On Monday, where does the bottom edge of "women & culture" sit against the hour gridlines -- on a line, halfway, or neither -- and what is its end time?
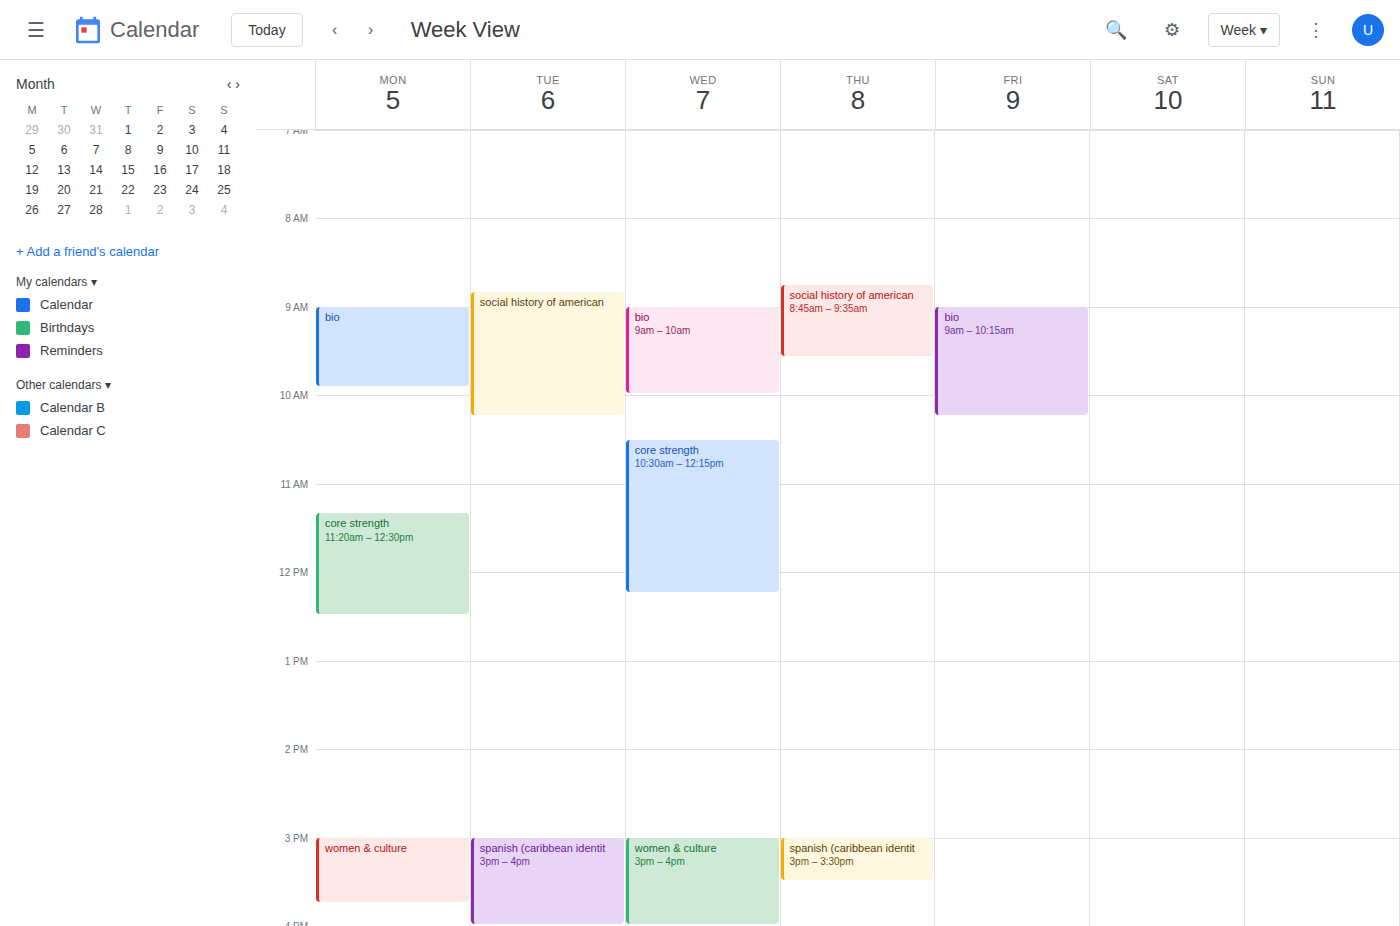
3:45 PM -- neither: three quarters of the way from the 3 PM line to the 4 PM line.